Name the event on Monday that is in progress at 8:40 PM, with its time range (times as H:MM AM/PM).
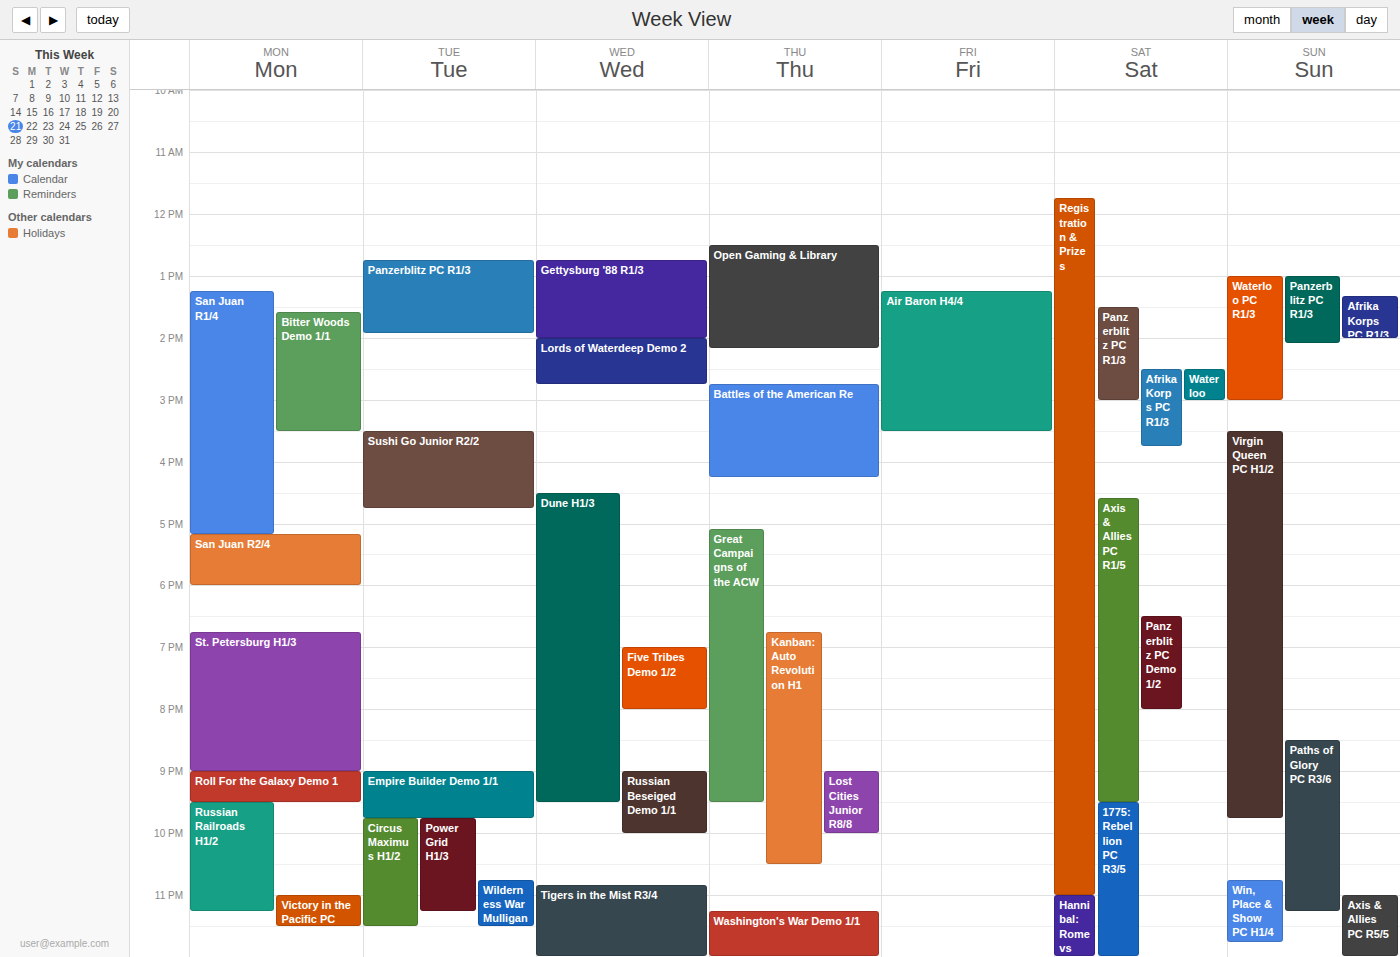
"St. Petersburg H1/3", 6:45 PM to 9:00 PM